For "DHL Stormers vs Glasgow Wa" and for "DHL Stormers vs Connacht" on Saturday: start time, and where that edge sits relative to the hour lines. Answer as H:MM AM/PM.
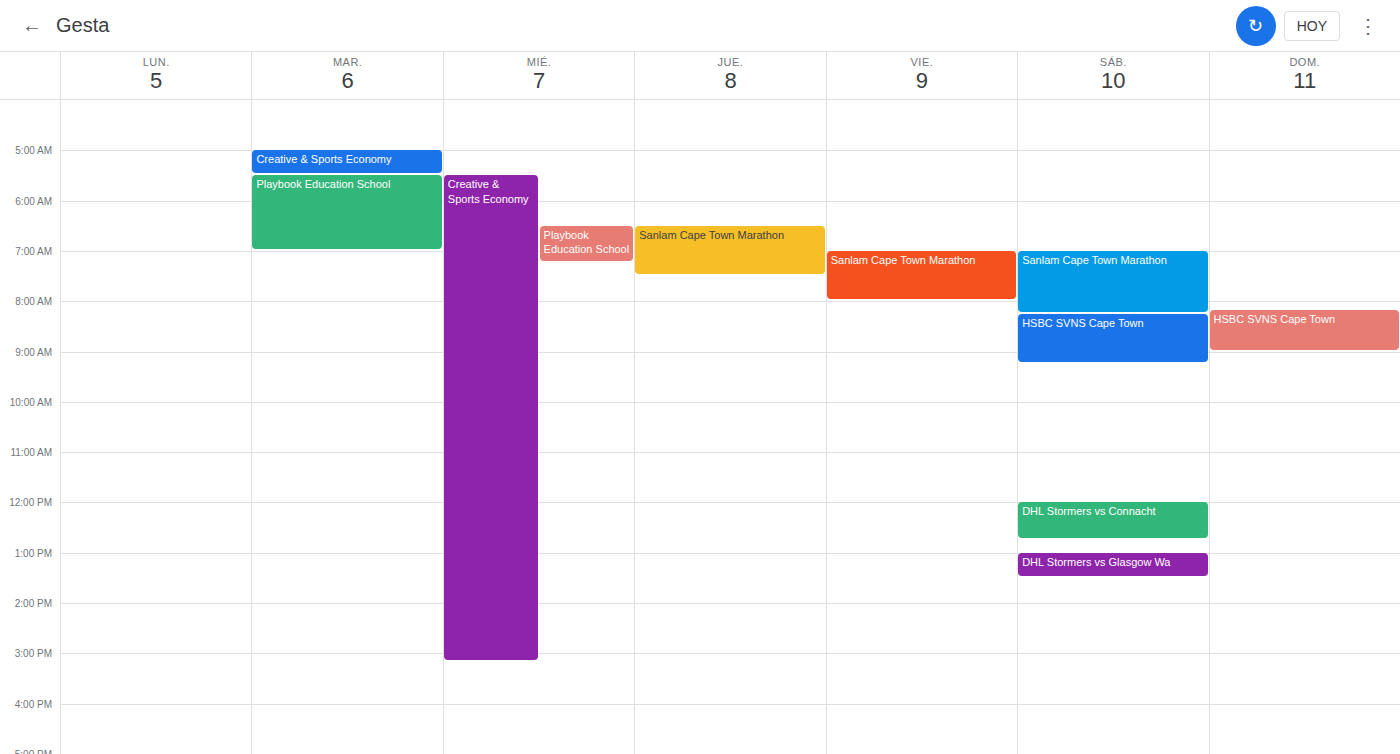
"DHL Stormers vs Glasgow Wa": 1:00 PM, exactly on the 1 PM line. "DHL Stormers vs Connacht": 12:00 PM, exactly on the 12 PM line.